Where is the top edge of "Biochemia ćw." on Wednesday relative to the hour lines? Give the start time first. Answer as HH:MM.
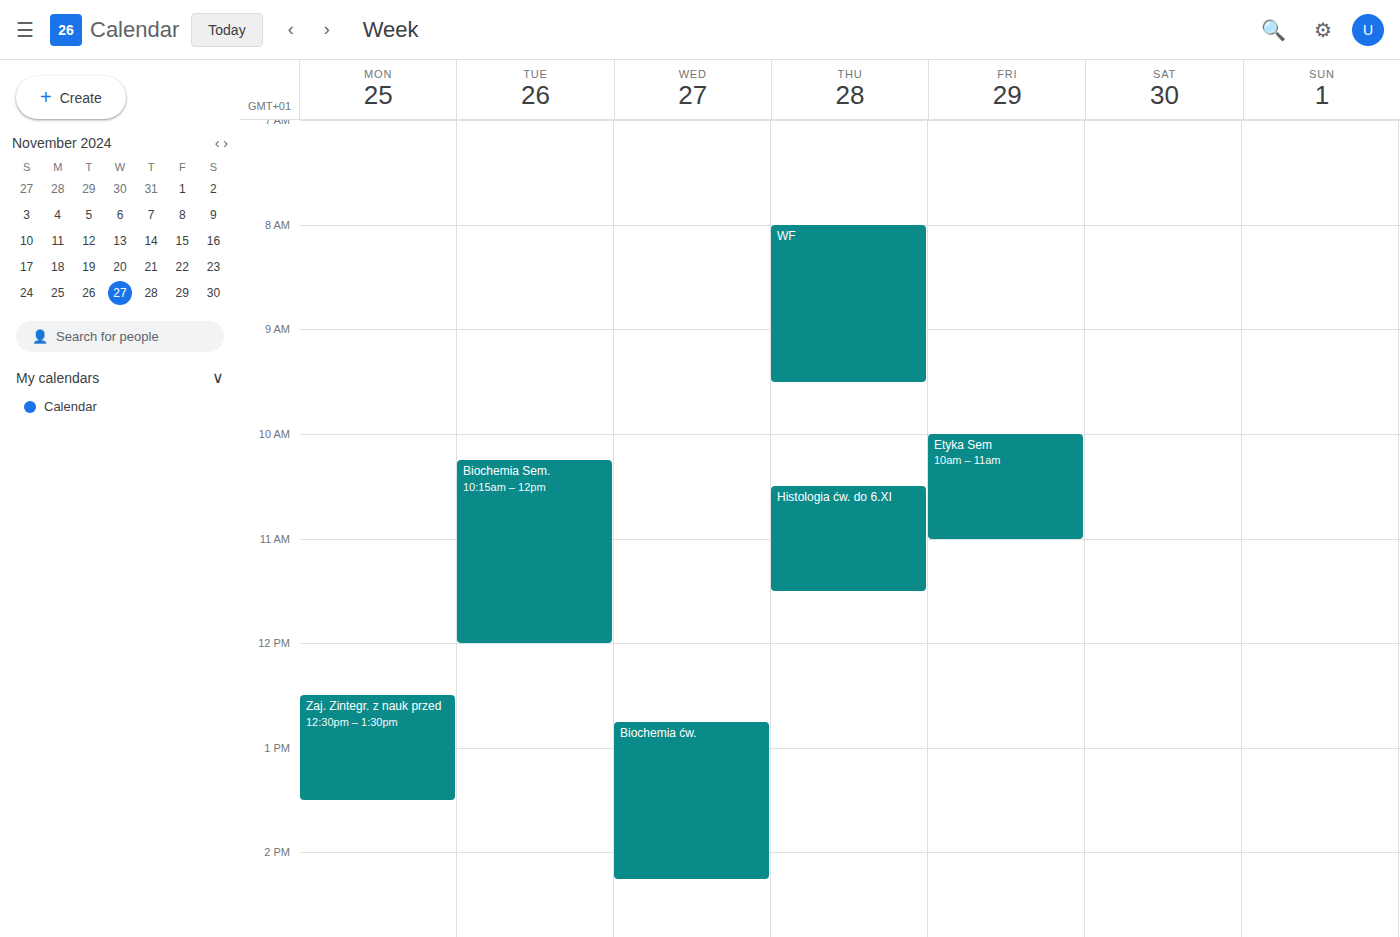
12:45 -- neither: three quarters of the way from the 12:00 line to the 13:00 line.